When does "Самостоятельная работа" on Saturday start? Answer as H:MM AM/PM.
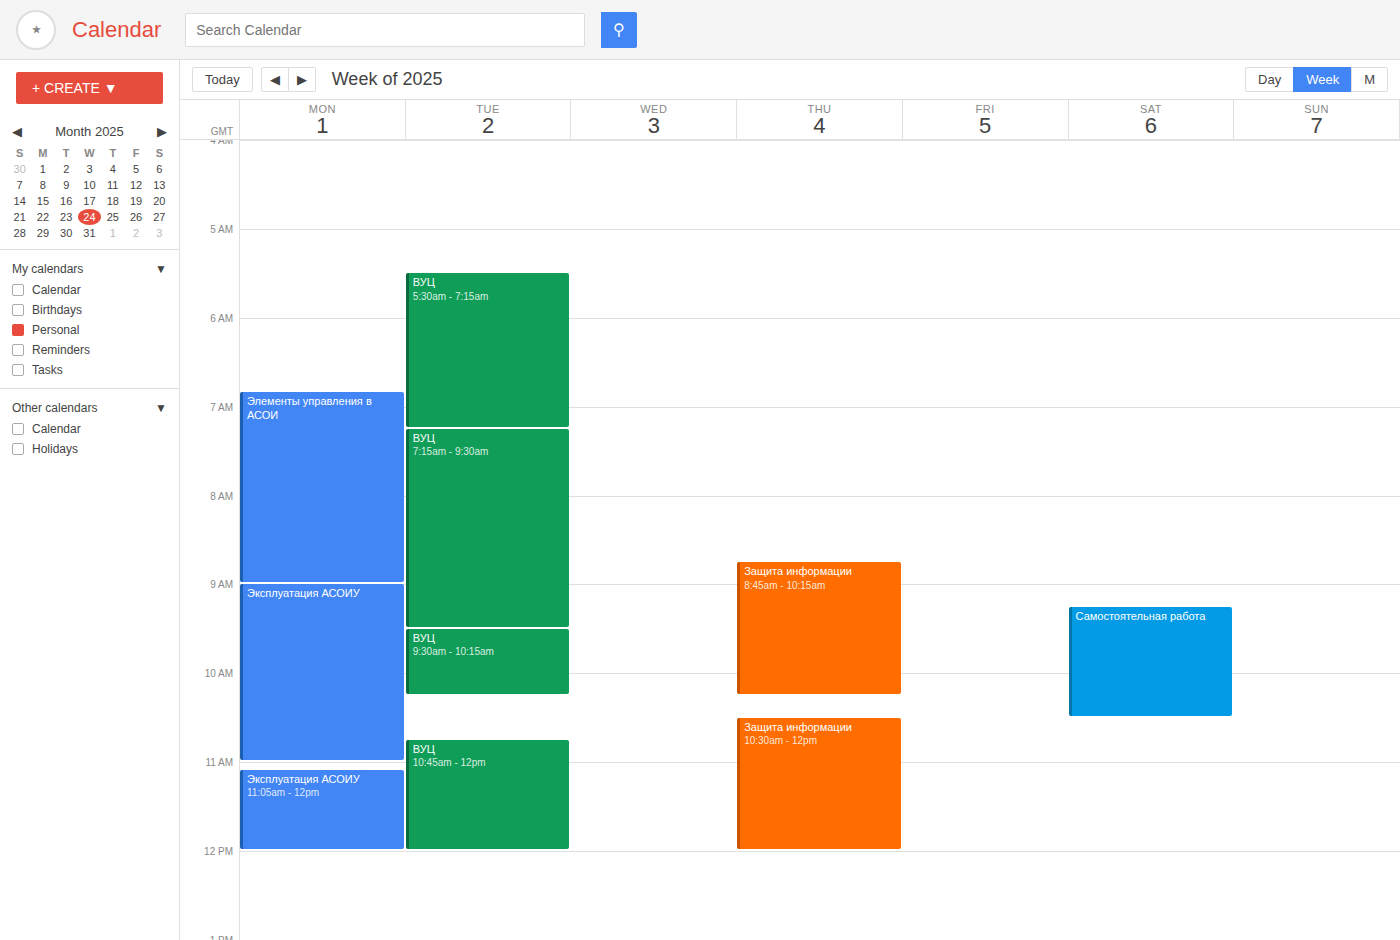
9:15 AM